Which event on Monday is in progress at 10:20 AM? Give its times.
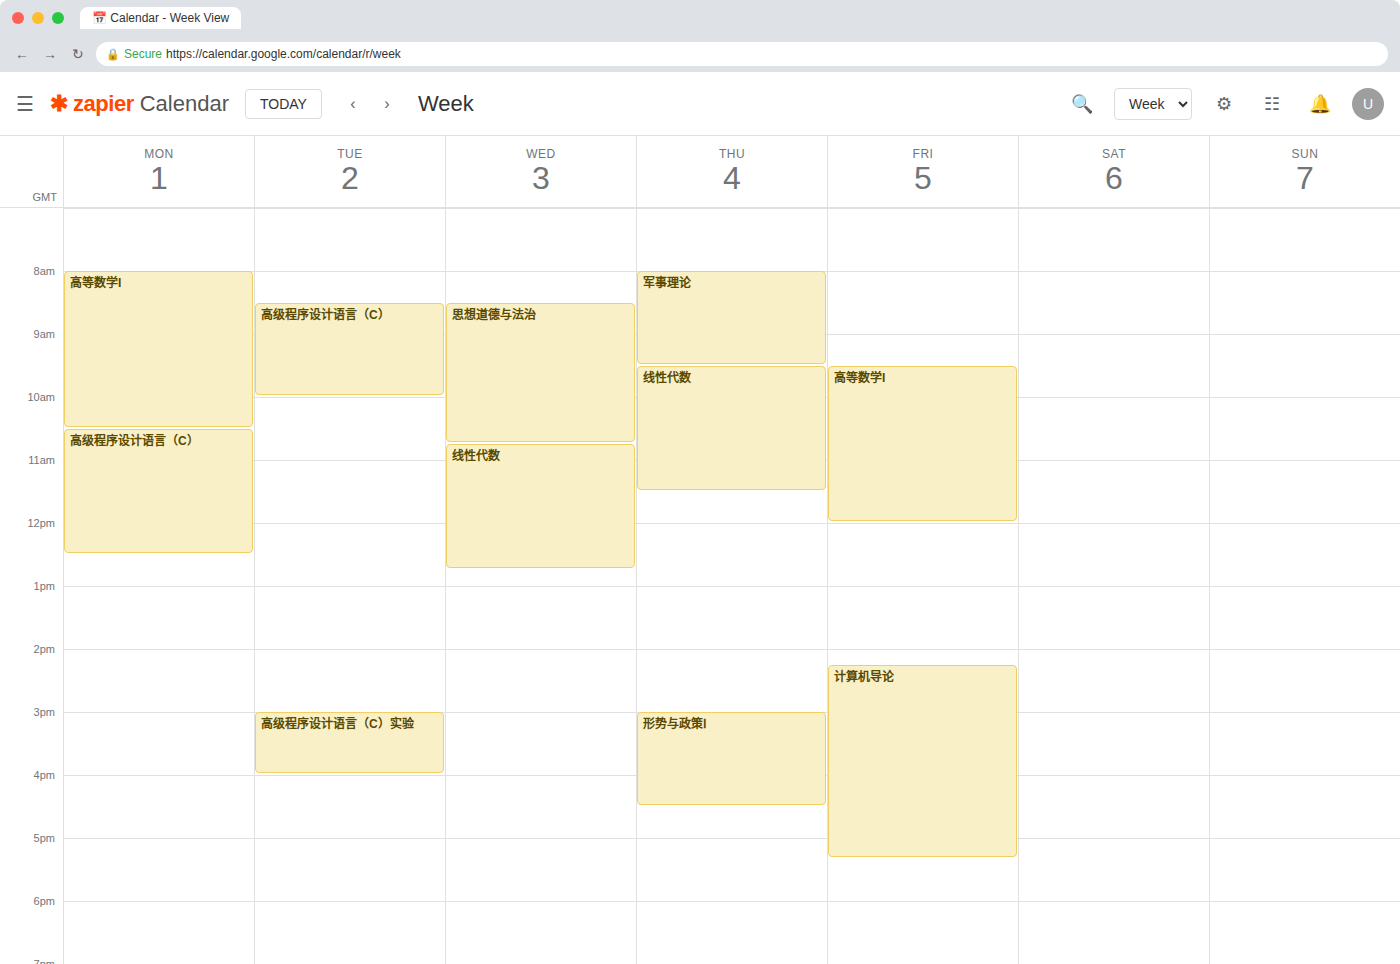
"高等数学I", 8:00 AM to 10:30 AM